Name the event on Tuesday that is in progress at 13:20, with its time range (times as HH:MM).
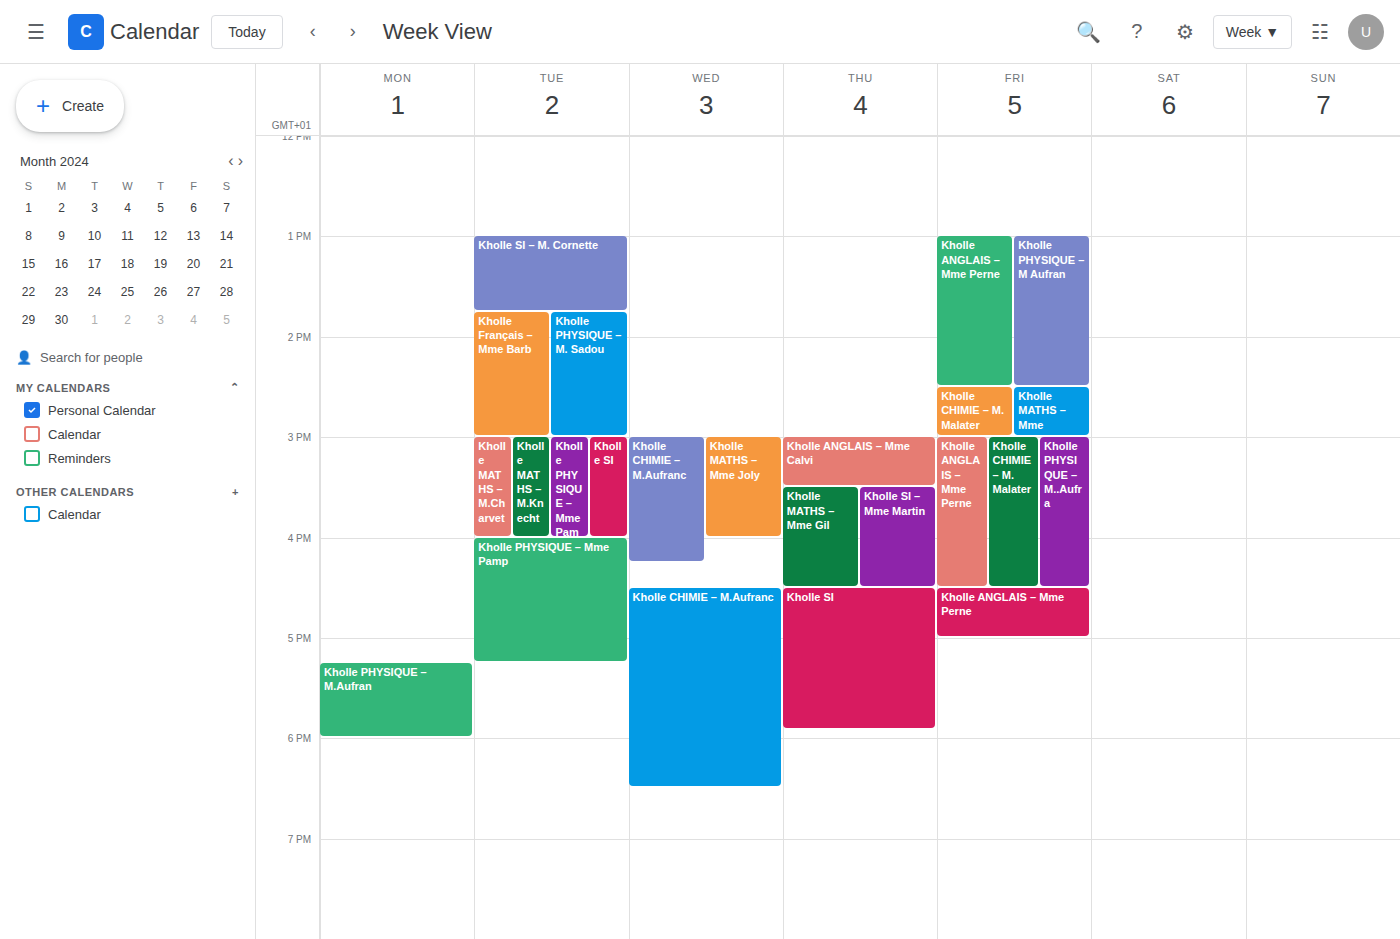
"Kholle SI – M. Cornette", 13:00 to 13:45